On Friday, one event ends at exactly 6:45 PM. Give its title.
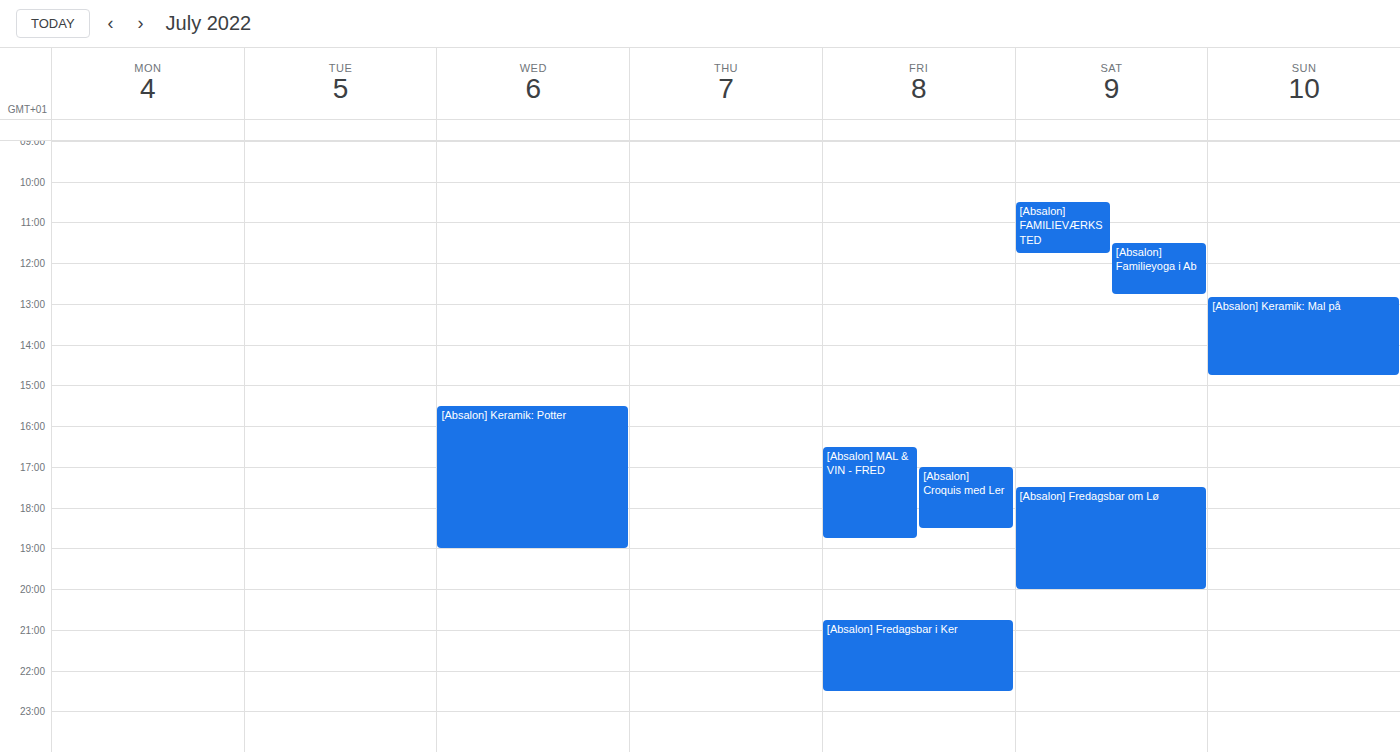
"[Absalon] MAL & VIN - FRED"